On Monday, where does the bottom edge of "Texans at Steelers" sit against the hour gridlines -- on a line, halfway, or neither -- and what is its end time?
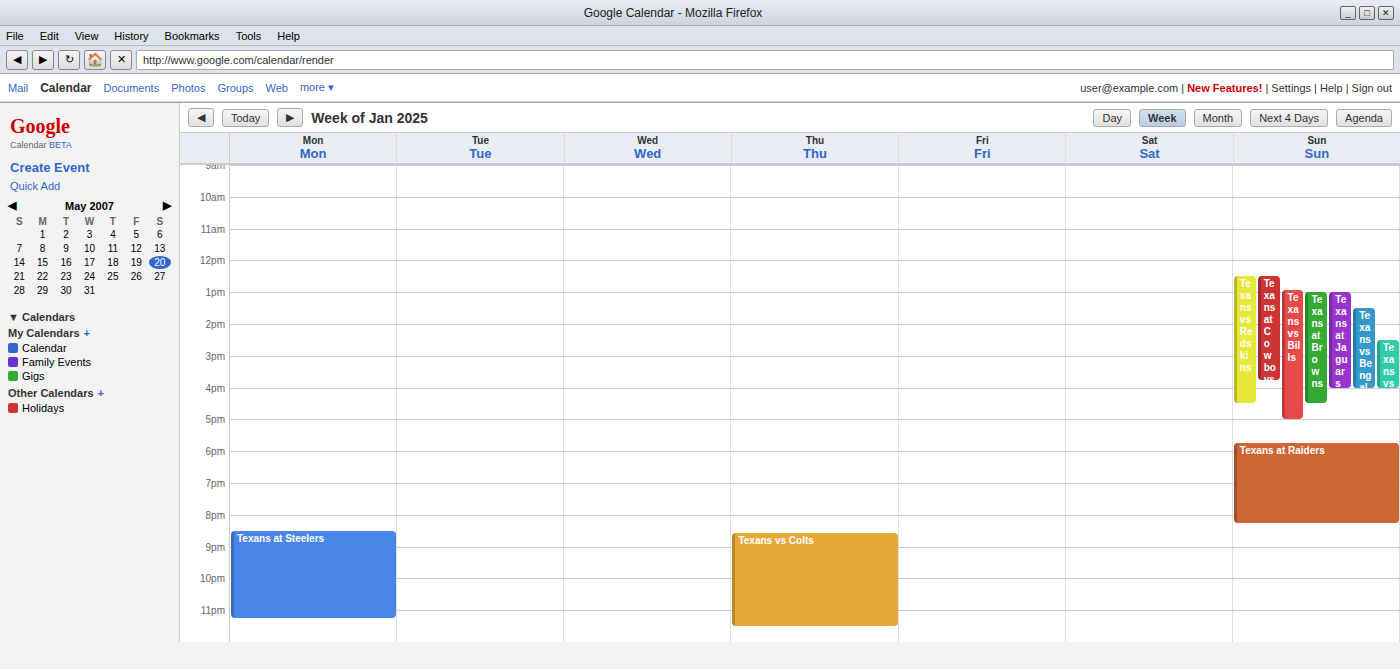
11:15 PM -- neither: a quarter of the way from the 11 PM line to the 12 AM line.